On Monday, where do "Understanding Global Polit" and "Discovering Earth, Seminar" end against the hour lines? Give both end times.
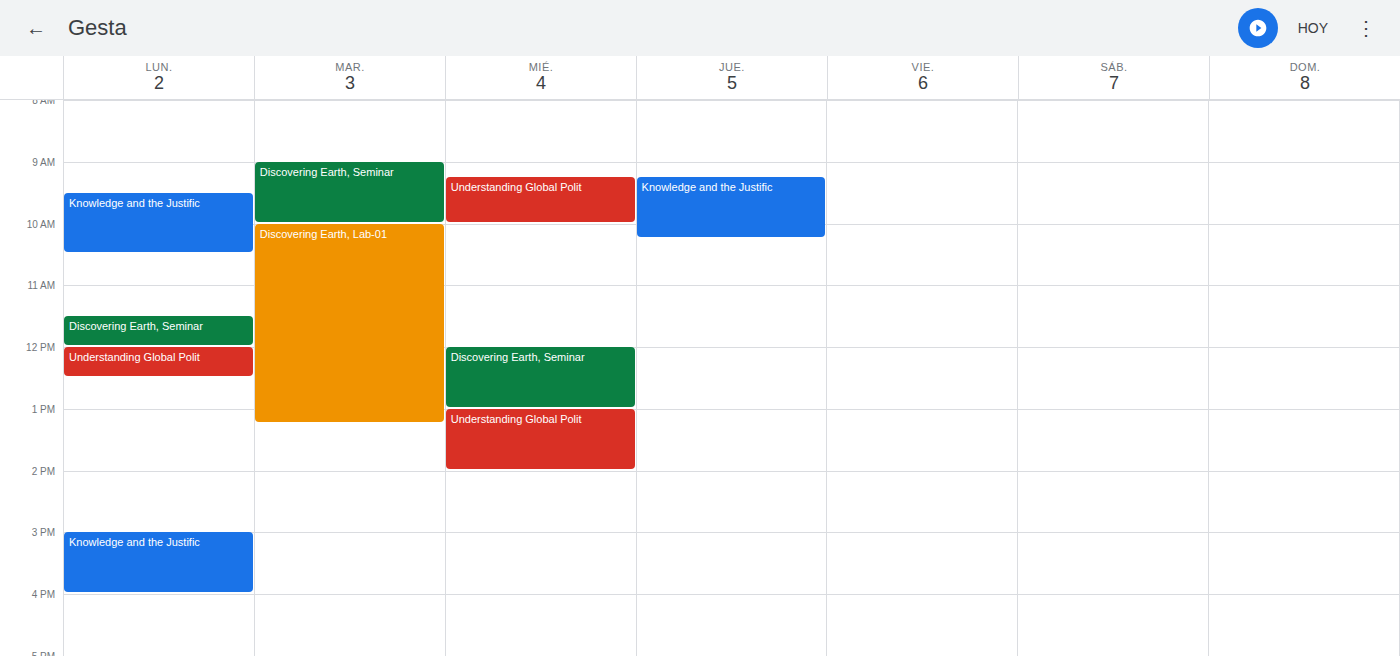
"Understanding Global Polit": 12:30 PM, halfway between the 12 PM and 1 PM lines. "Discovering Earth, Seminar": 12:00 PM, exactly on the 12 PM line.